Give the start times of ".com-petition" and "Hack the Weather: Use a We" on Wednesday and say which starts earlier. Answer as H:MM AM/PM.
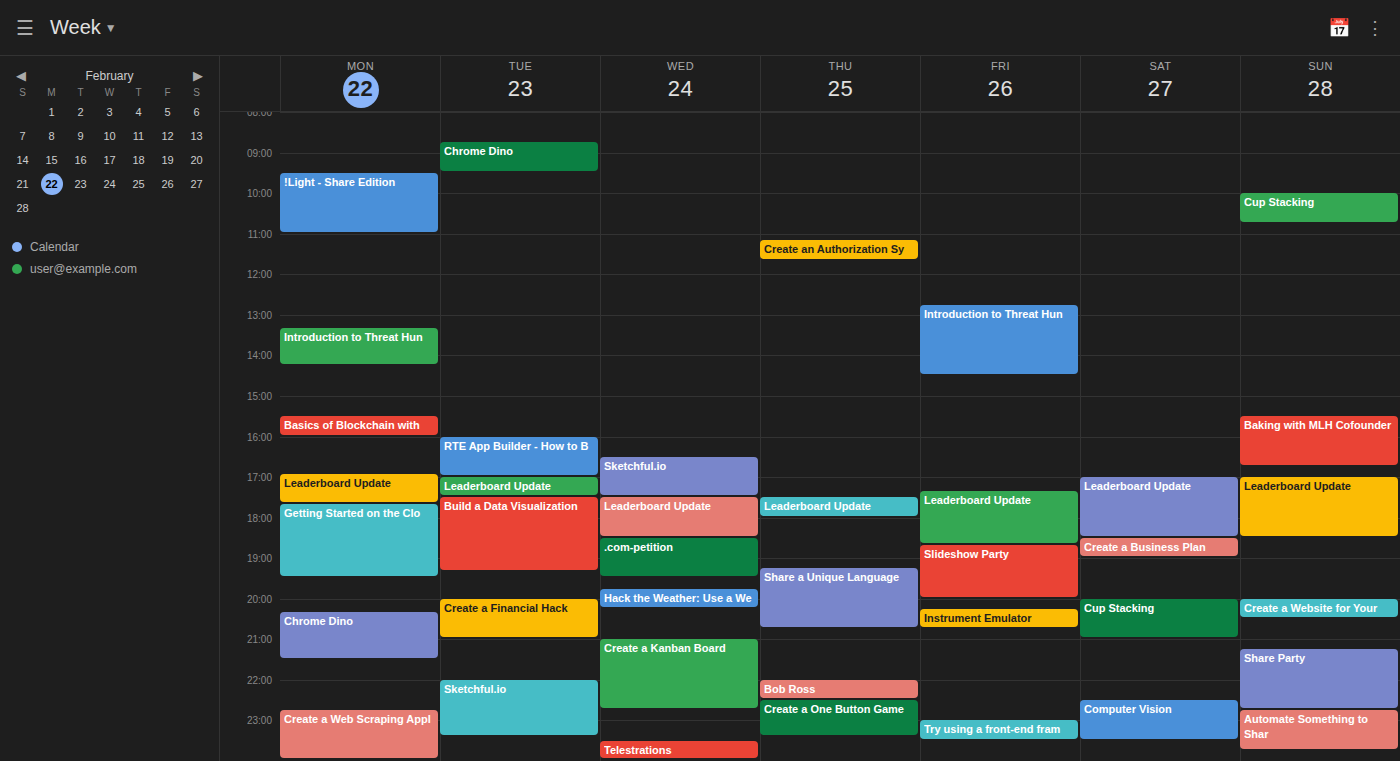
".com-petition" 6:30 PM; "Hack the Weather: Use a We" 7:45 PM.